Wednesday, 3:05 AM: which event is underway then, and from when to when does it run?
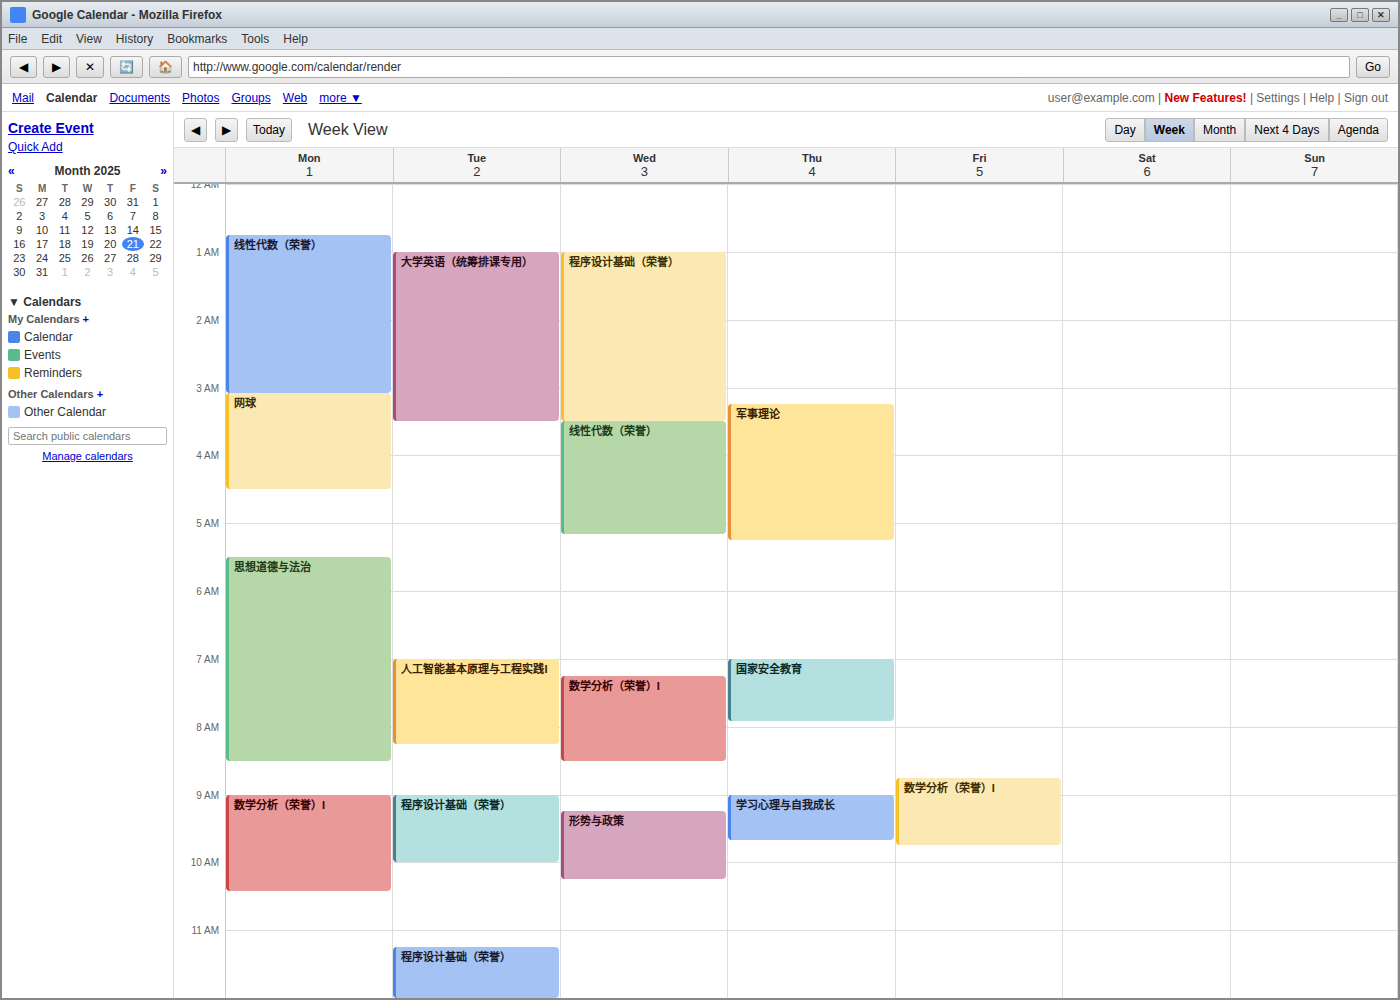
"程序设计基础（荣誉）", 1:00 AM to 3:30 AM